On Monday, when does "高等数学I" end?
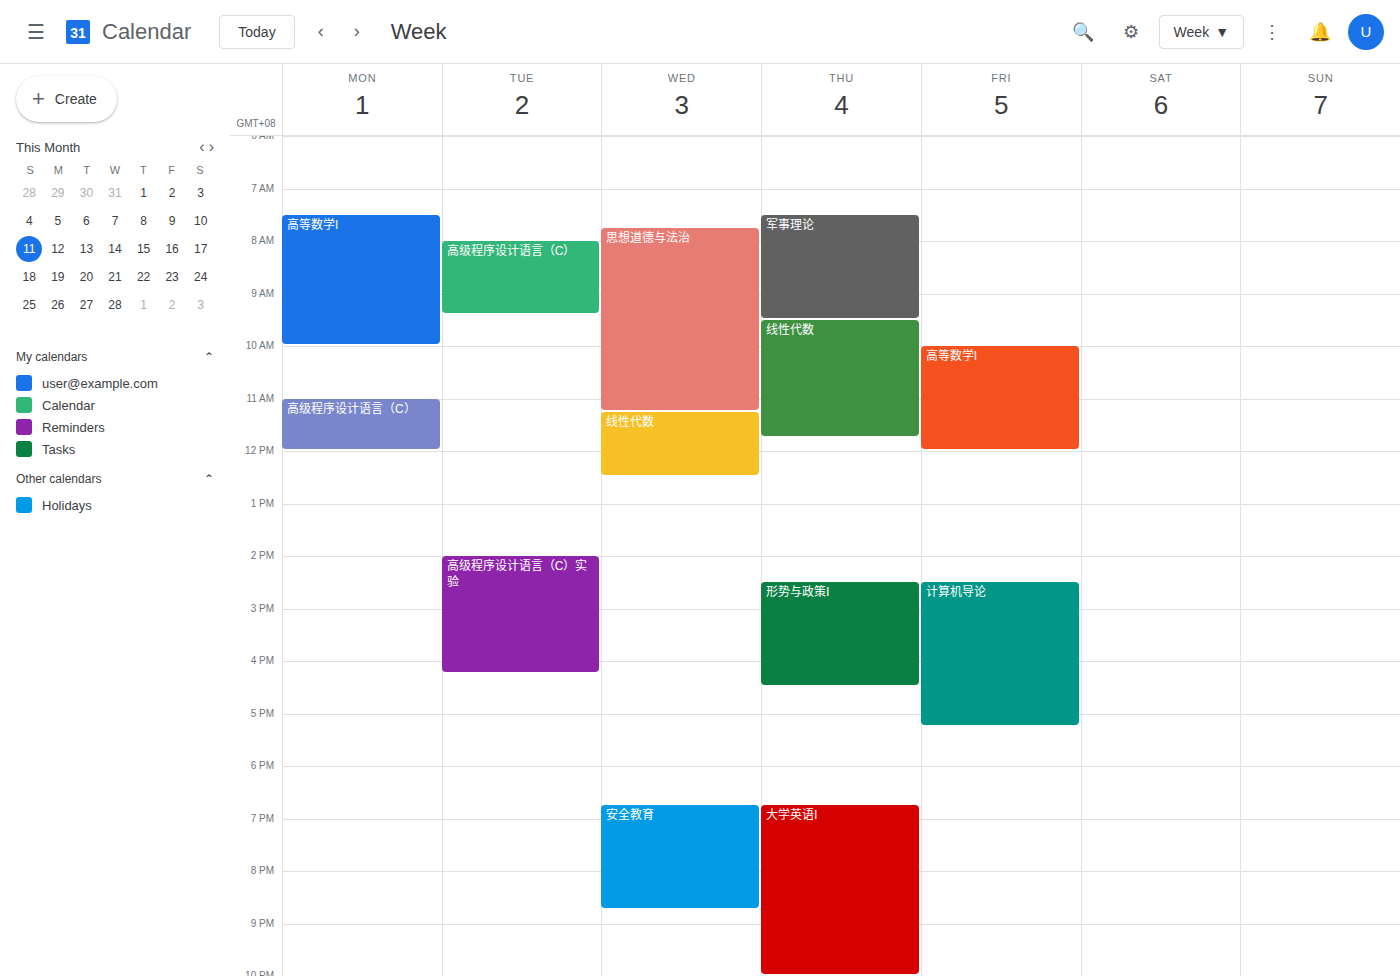
10:00